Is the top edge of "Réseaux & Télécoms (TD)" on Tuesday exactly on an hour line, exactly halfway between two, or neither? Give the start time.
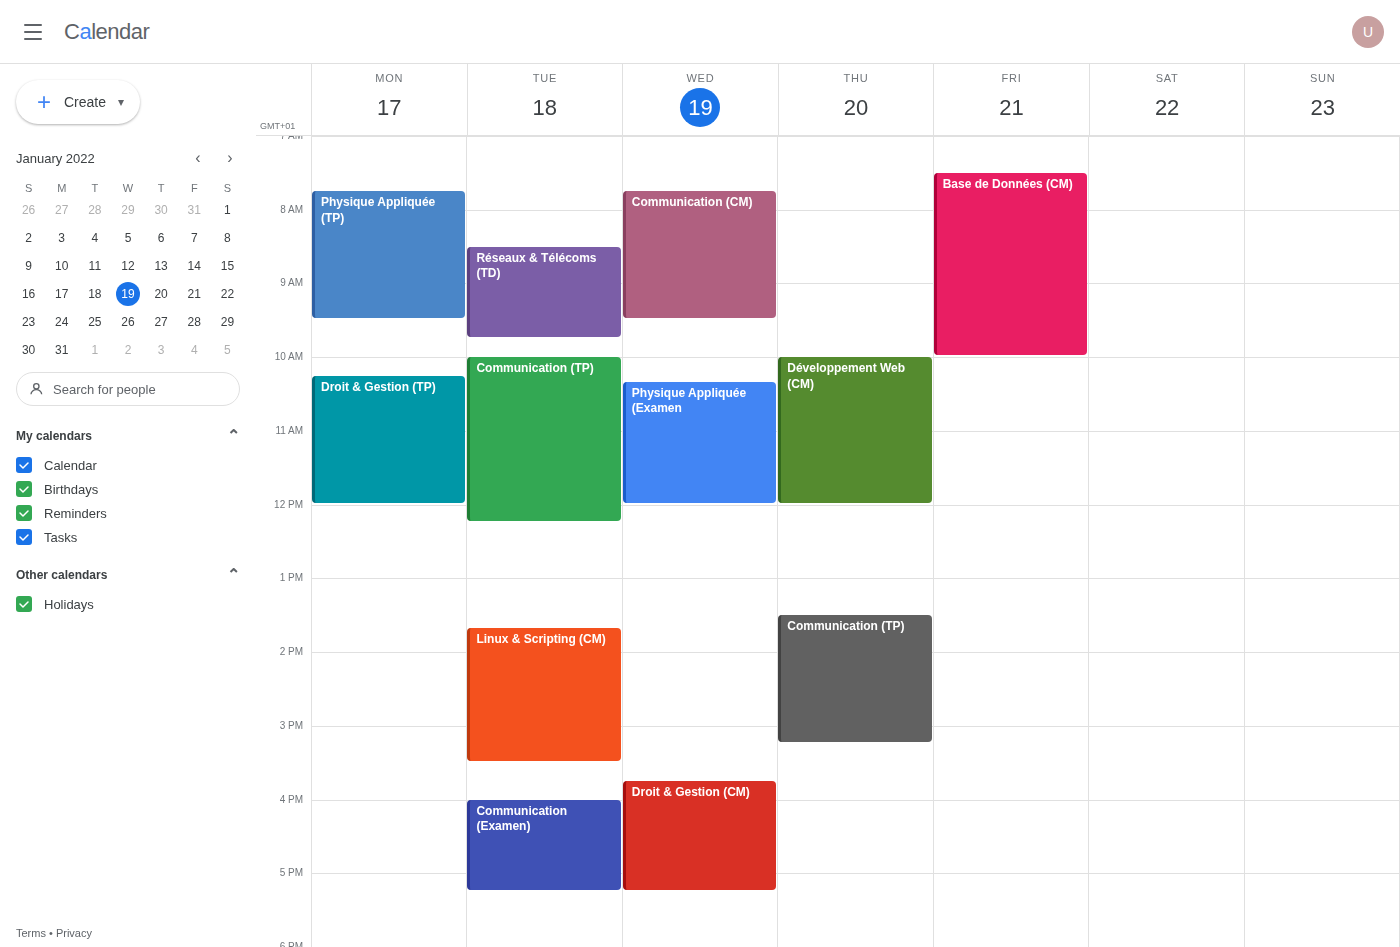
8:30 AM -- halfway between the 8 AM and 9 AM lines.